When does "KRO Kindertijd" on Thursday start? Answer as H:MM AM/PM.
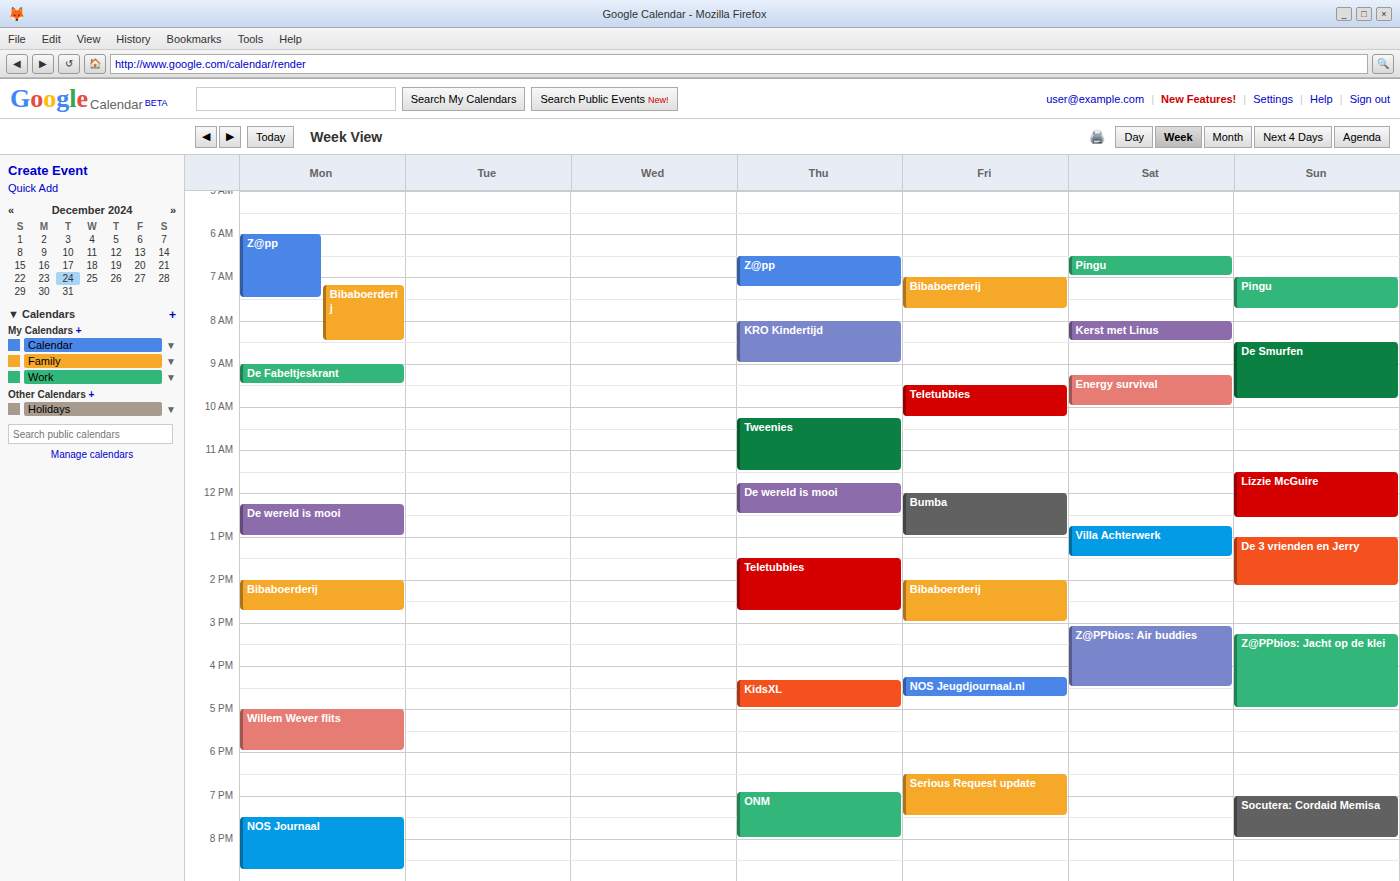
8:00 AM